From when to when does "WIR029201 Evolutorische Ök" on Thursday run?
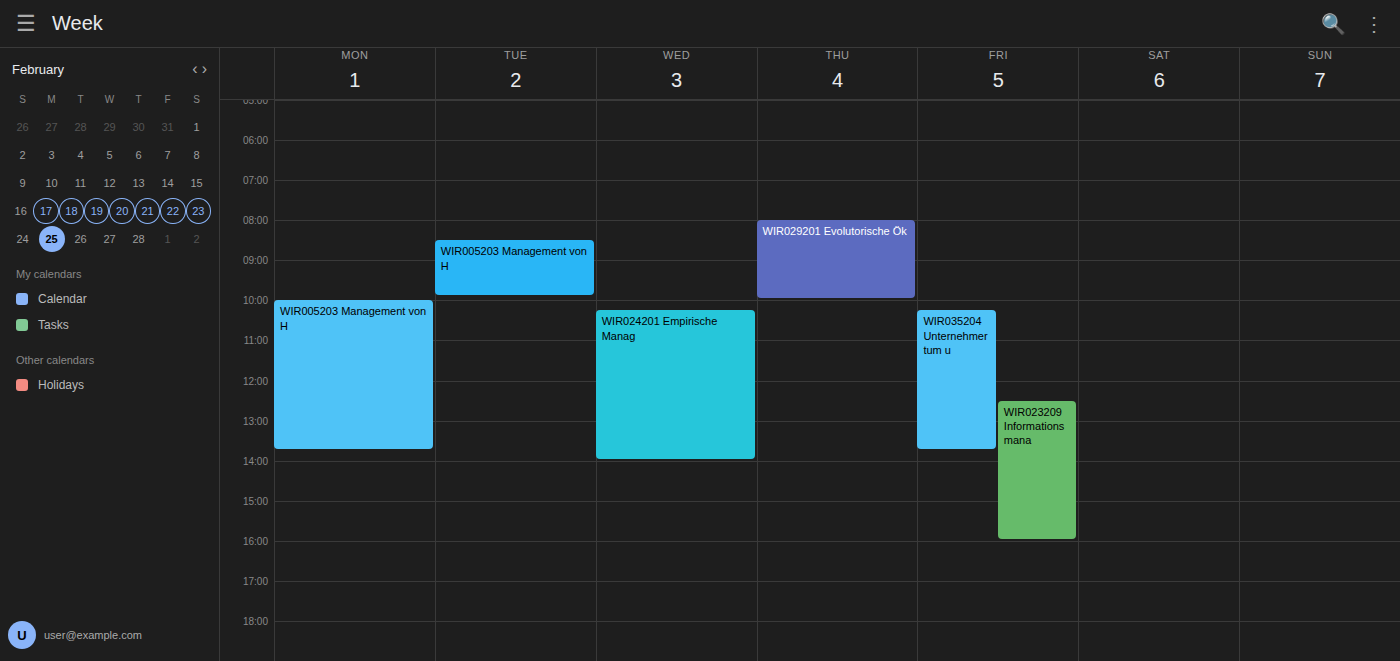
8:00 AM to 10:00 AM